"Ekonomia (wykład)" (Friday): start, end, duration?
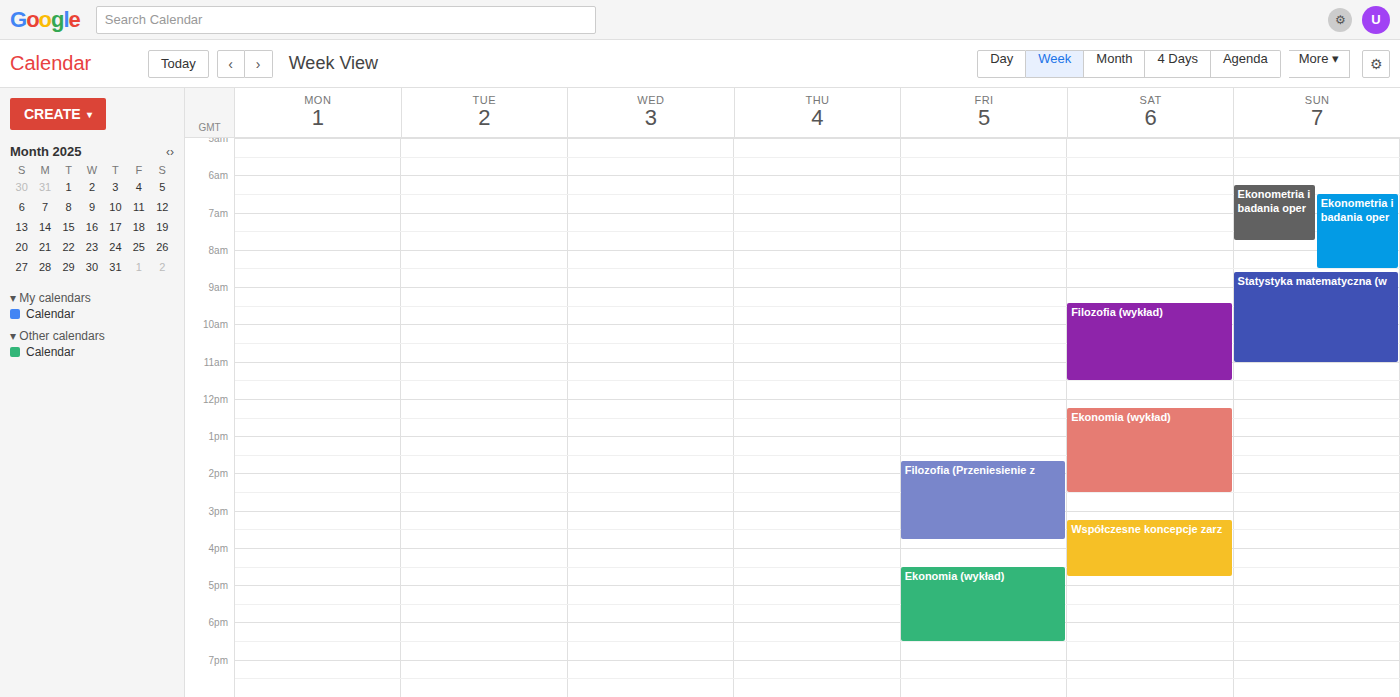
4:30 PM to 6:30 PM, 2 hours